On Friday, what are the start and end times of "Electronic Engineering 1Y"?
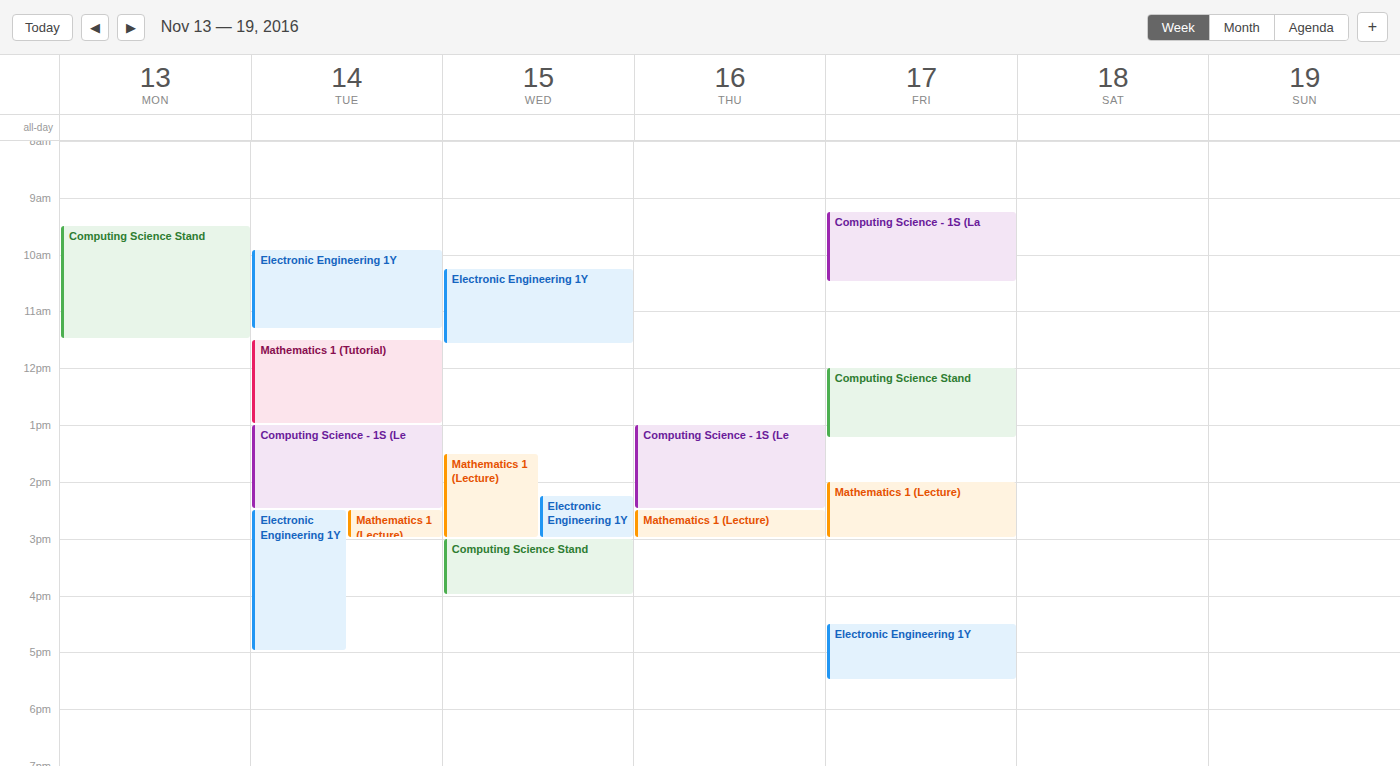
4:30 PM to 5:30 PM